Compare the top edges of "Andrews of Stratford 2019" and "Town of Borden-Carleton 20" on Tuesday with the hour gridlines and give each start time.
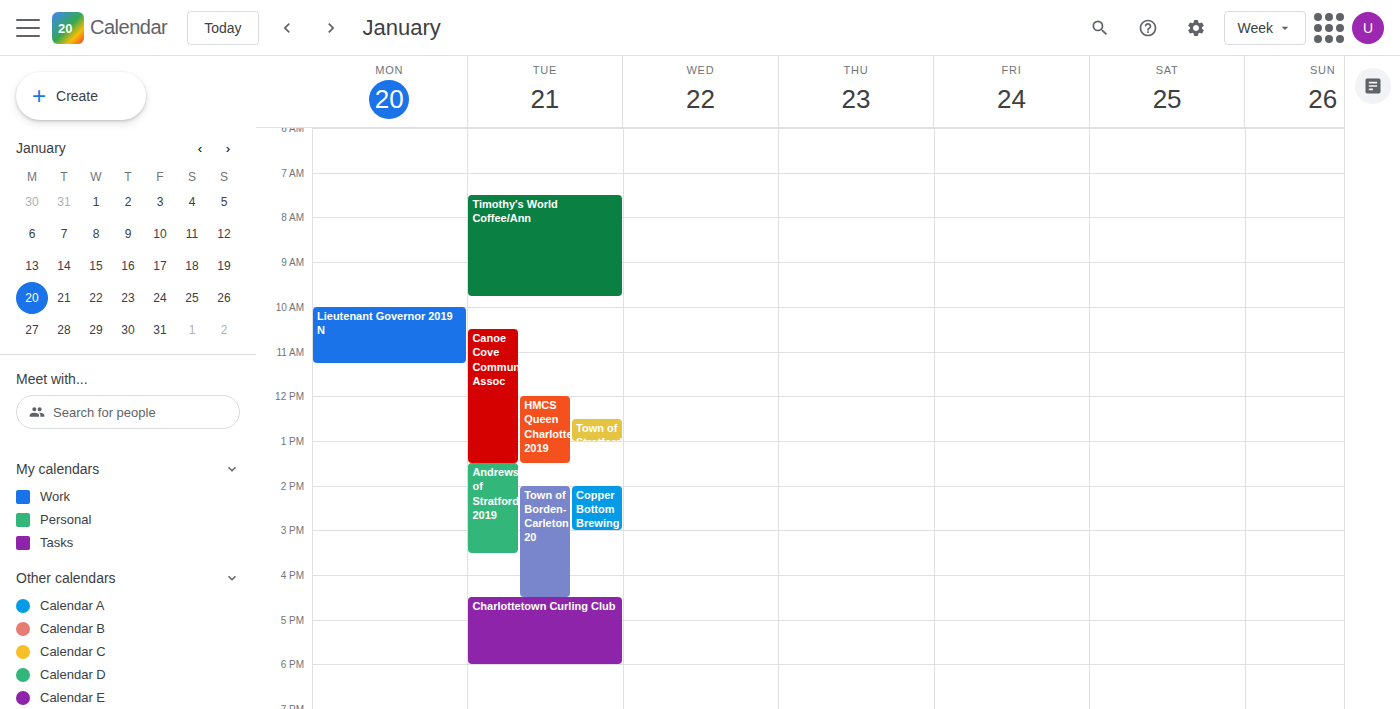
"Andrews of Stratford 2019": 1:30 PM, halfway between the 1 PM and 2 PM lines. "Town of Borden-Carleton 20": 2:00 PM, exactly on the 2 PM line.